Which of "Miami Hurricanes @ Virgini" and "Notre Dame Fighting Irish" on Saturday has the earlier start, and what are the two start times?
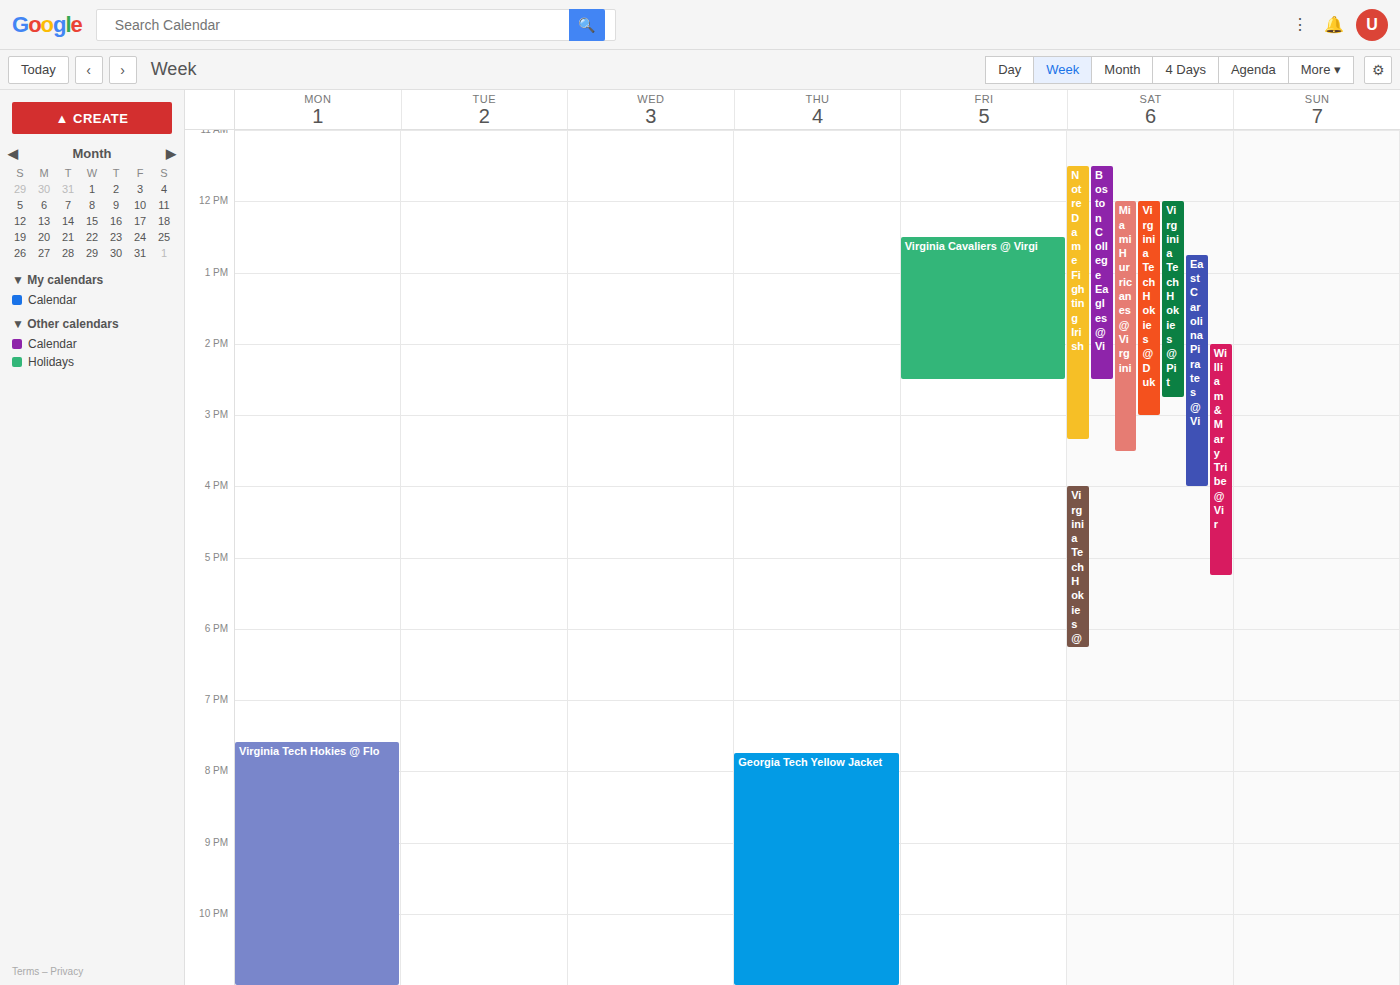
"Notre Dame Fighting Irish" 11:30 AM; "Miami Hurricanes @ Virgini" 12:00 PM.